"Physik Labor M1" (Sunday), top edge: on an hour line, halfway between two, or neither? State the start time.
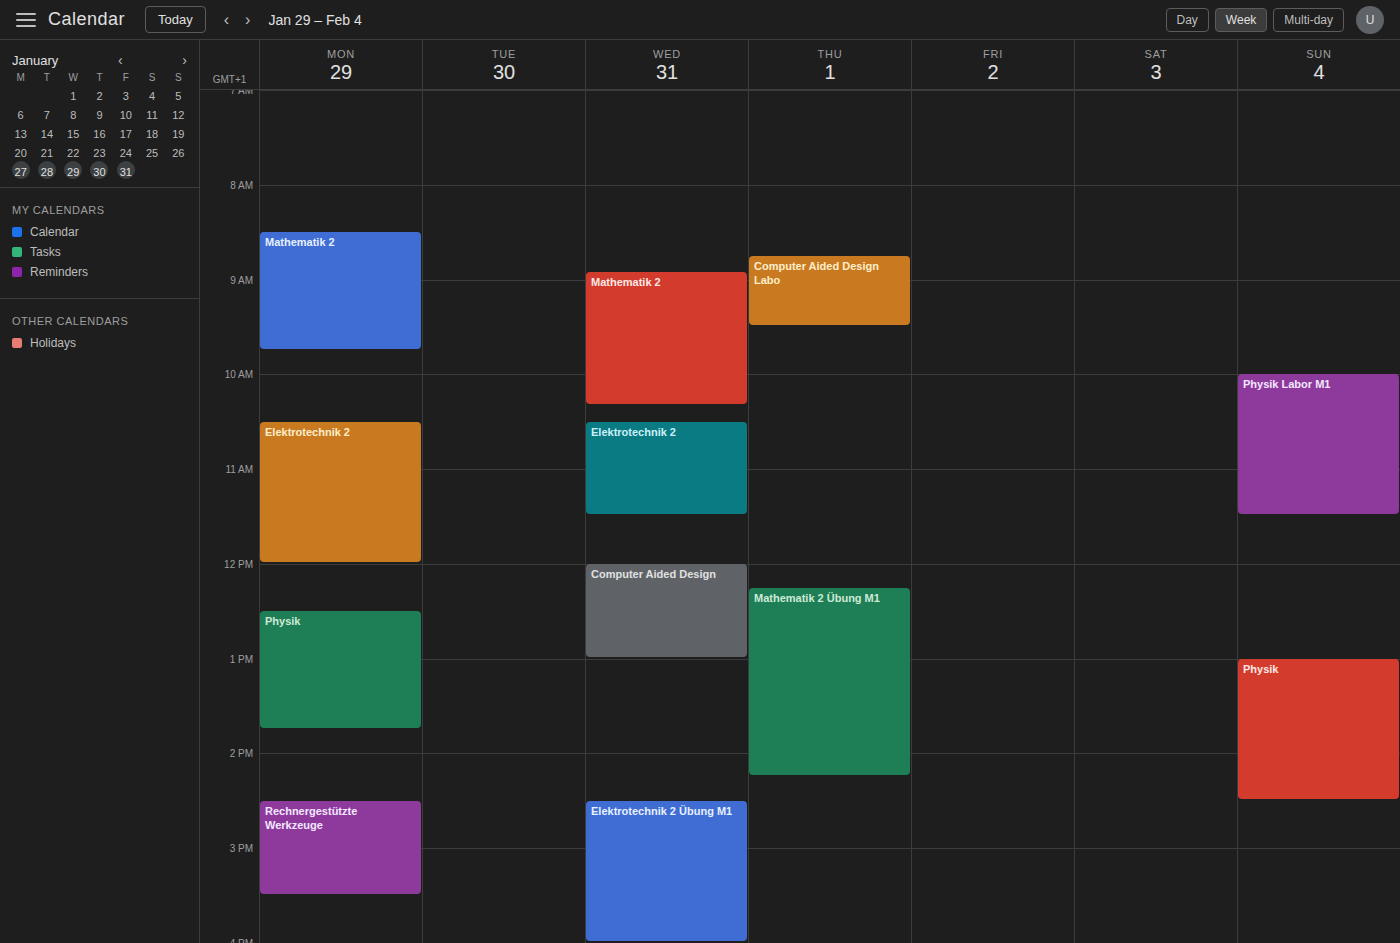
10:00 -- exactly on the 10:00 line.